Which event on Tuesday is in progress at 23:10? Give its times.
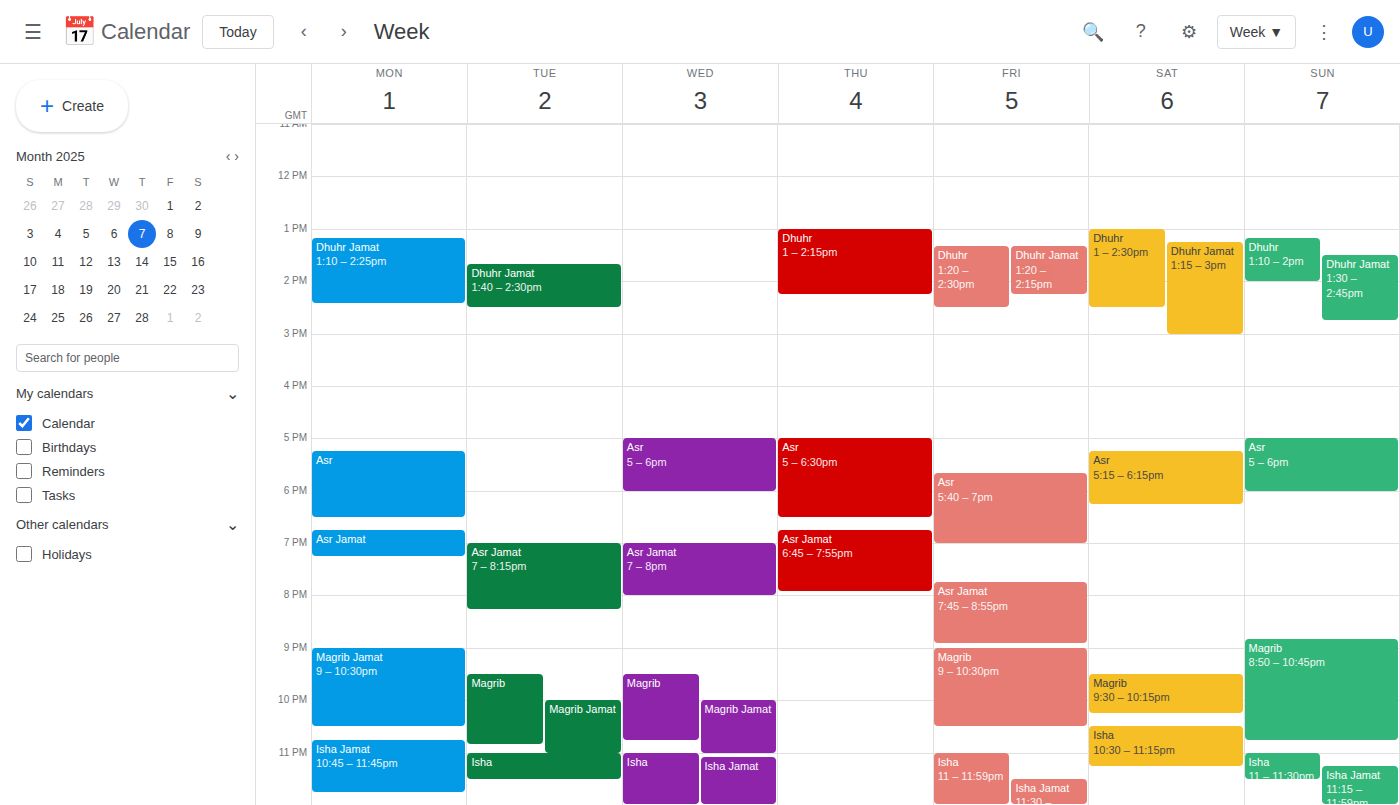
"Isha", 23:00 to 23:30